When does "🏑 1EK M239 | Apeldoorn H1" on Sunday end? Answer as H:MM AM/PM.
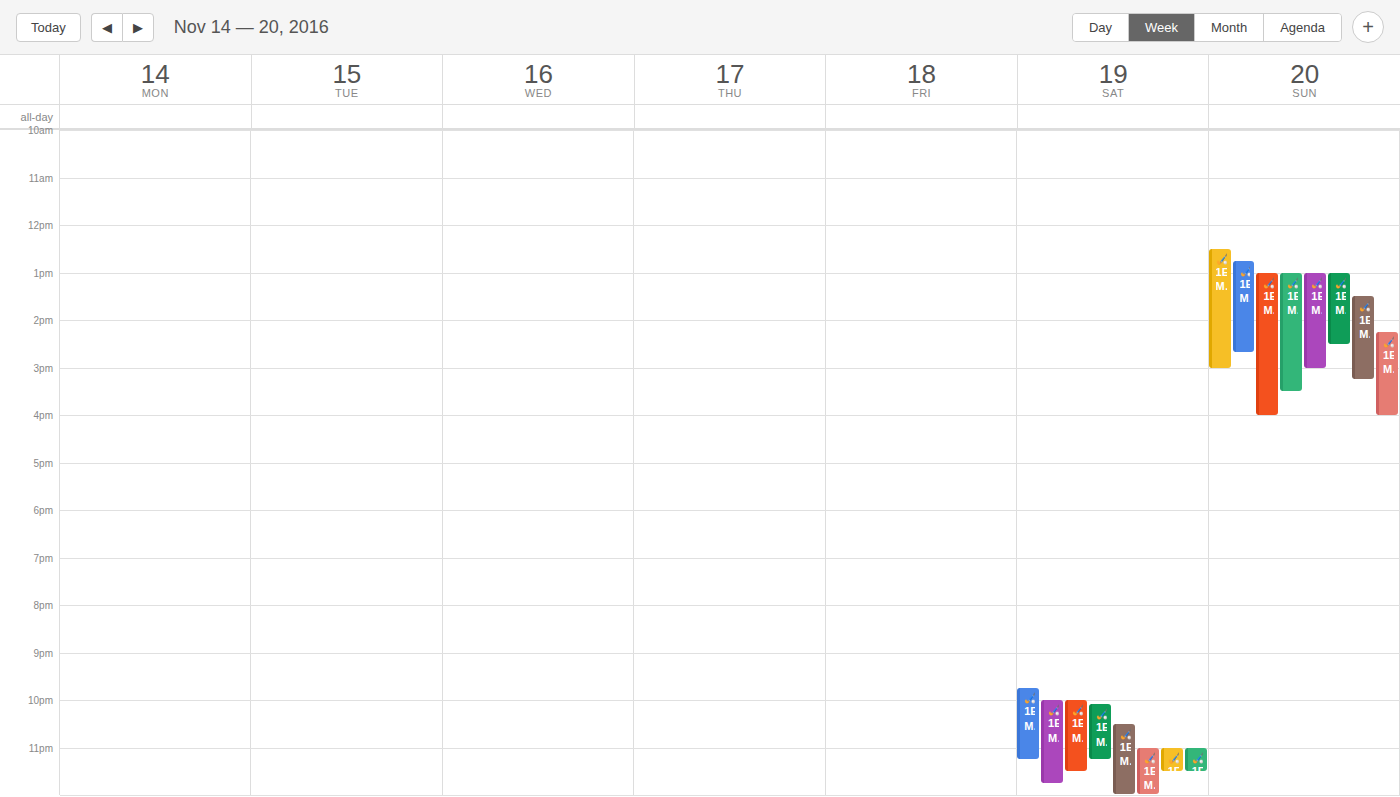
4:00 PM